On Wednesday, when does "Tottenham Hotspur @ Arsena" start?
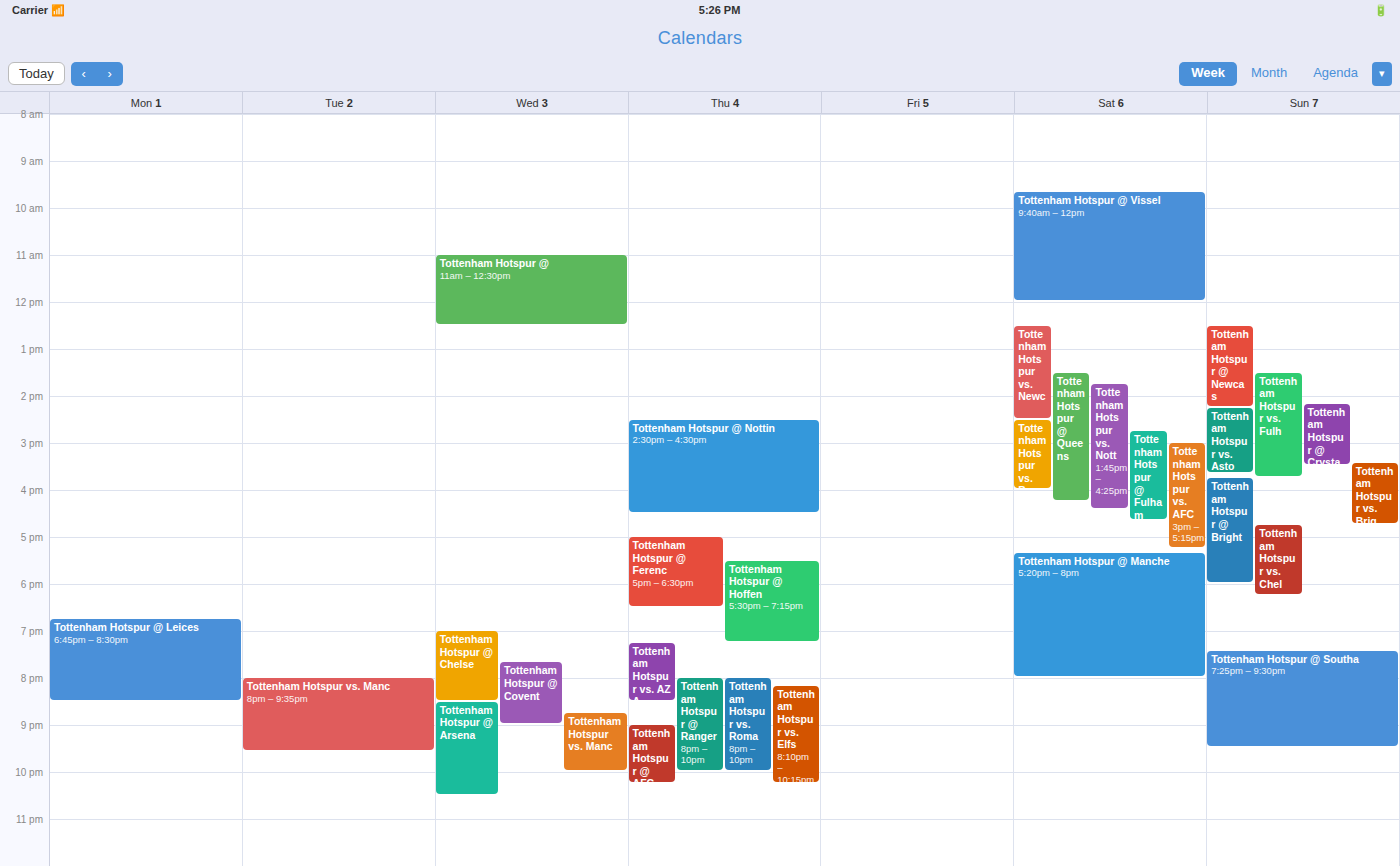
8:30 PM